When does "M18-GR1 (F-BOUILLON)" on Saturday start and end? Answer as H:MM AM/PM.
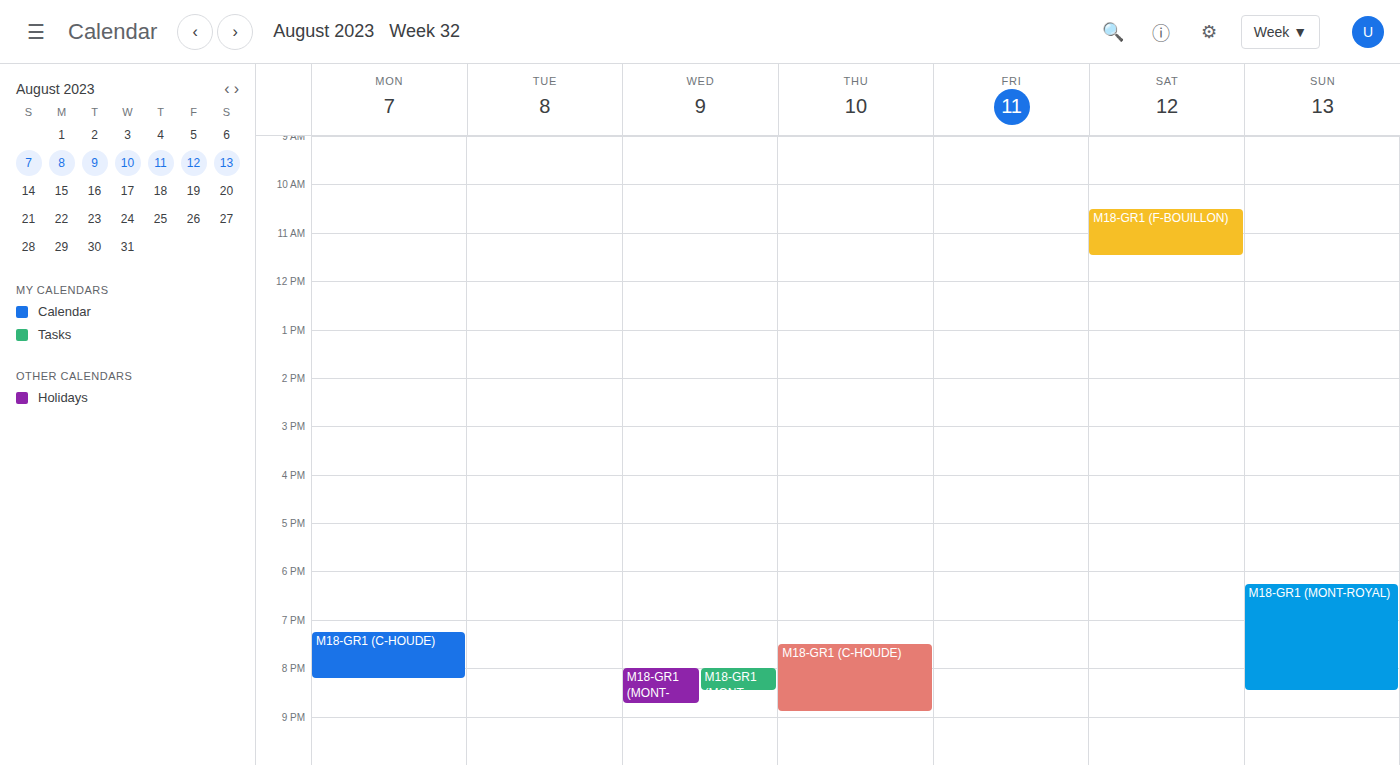
10:30 AM to 11:30 AM